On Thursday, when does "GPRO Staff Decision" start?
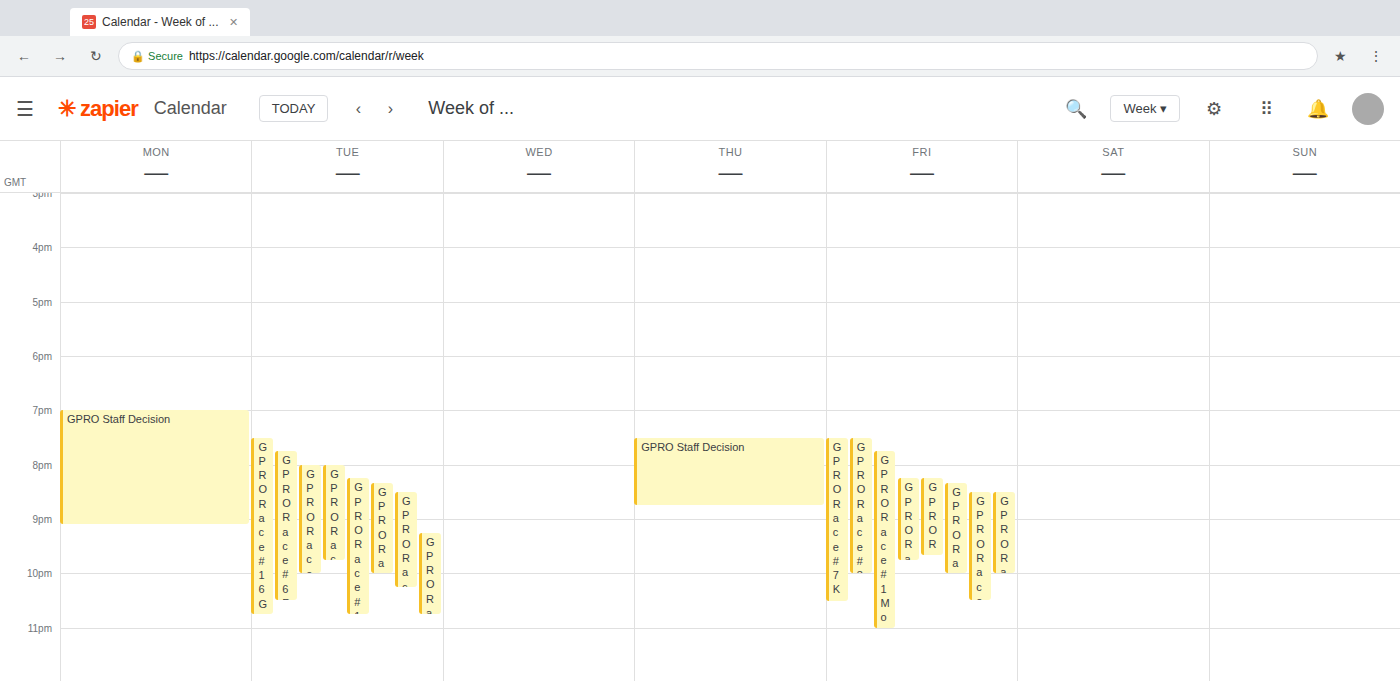
7:30 PM